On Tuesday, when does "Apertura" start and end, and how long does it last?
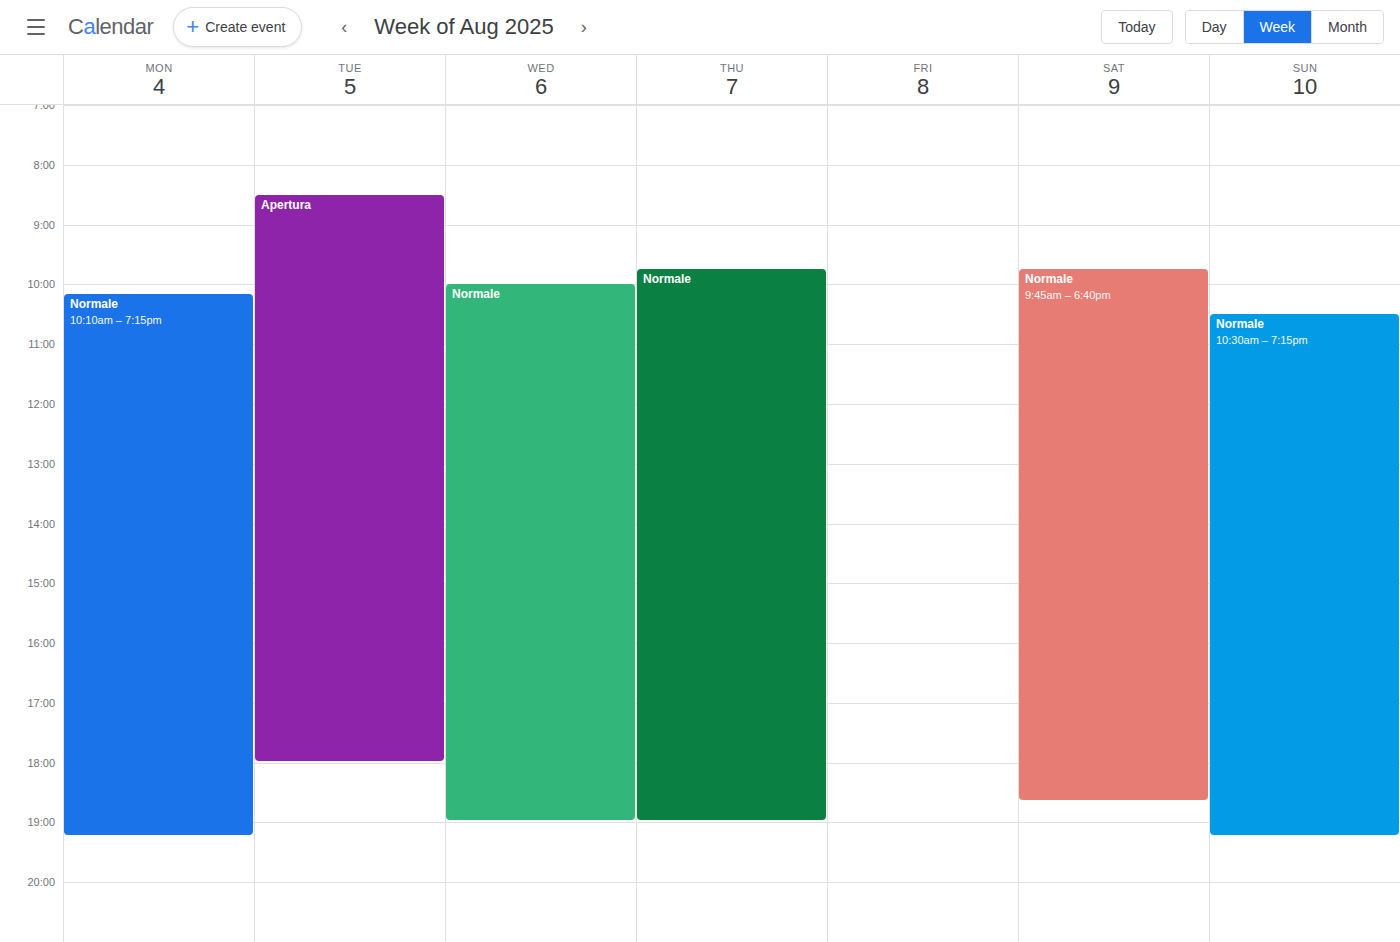
8:30 AM to 6:00 PM, 9 hours 30 minutes